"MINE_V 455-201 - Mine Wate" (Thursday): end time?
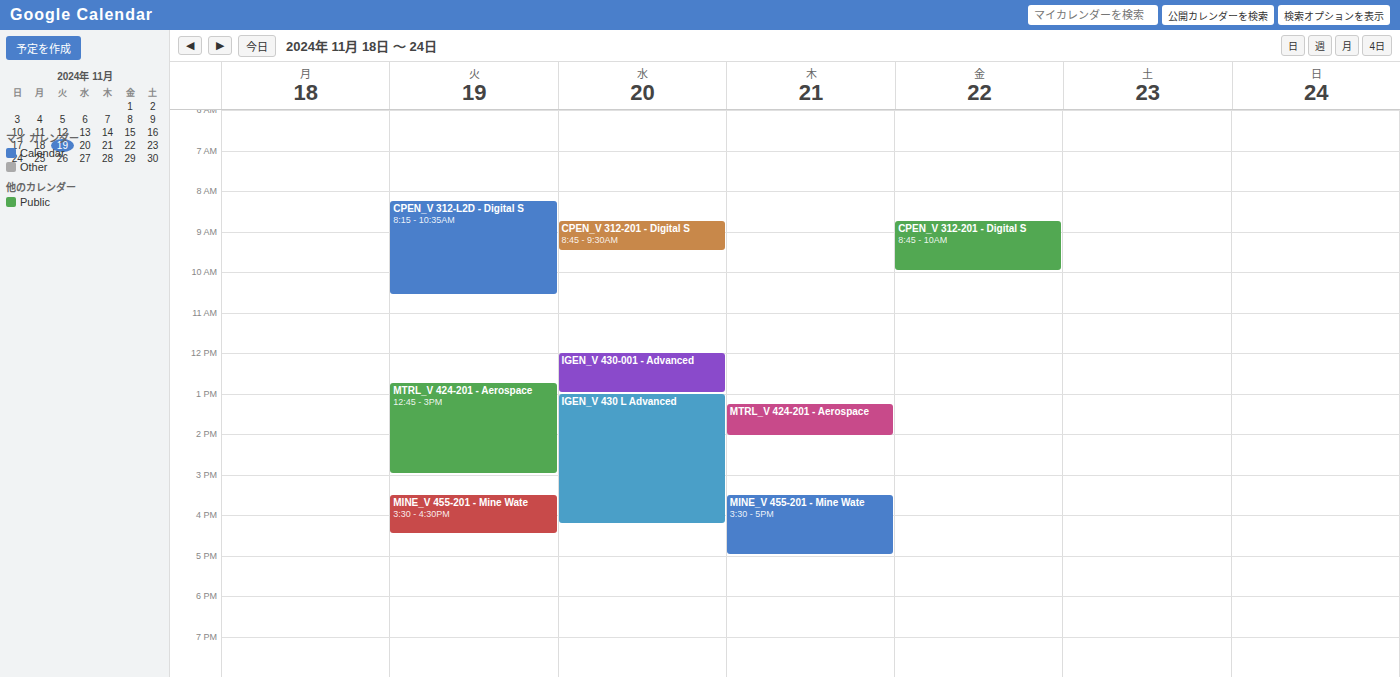
5:00 PM